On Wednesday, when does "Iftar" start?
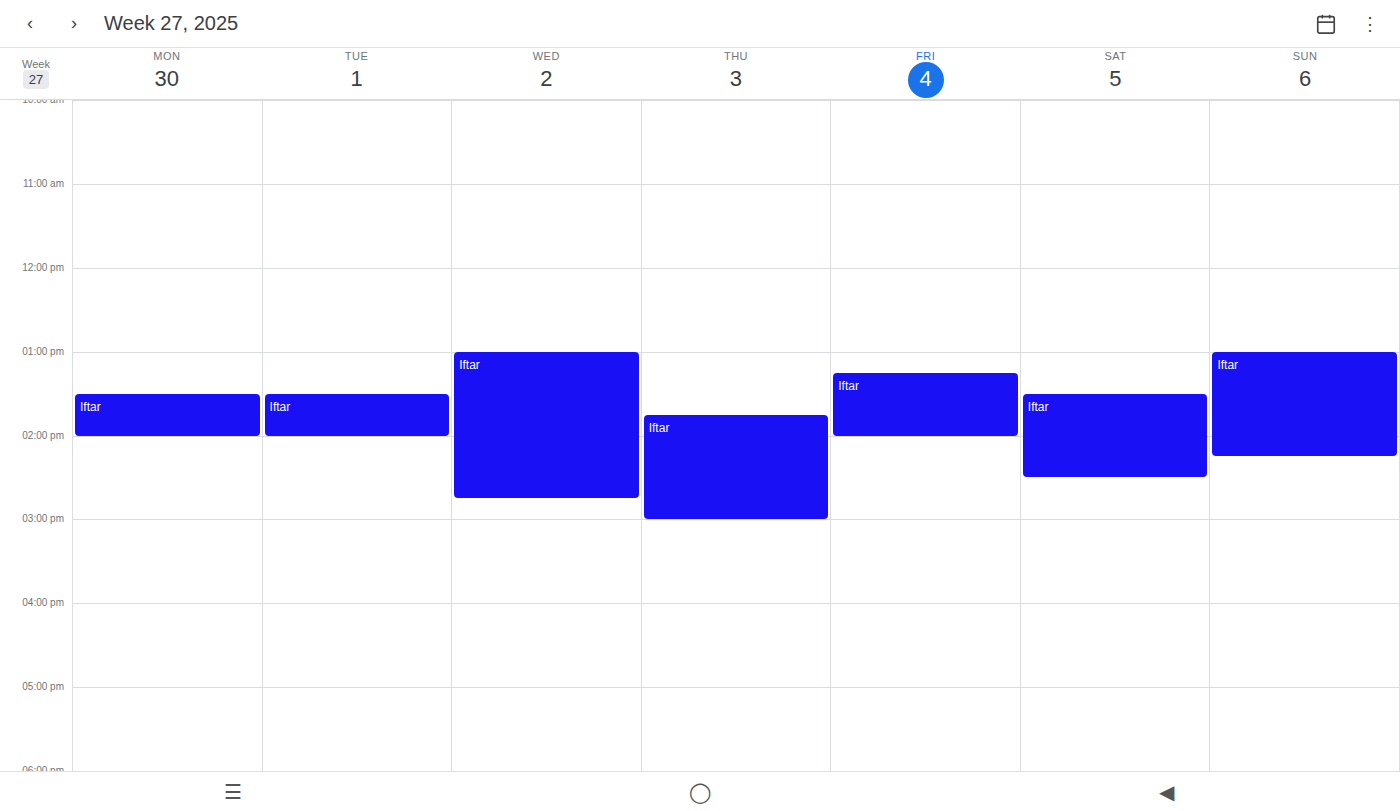
1:00 PM